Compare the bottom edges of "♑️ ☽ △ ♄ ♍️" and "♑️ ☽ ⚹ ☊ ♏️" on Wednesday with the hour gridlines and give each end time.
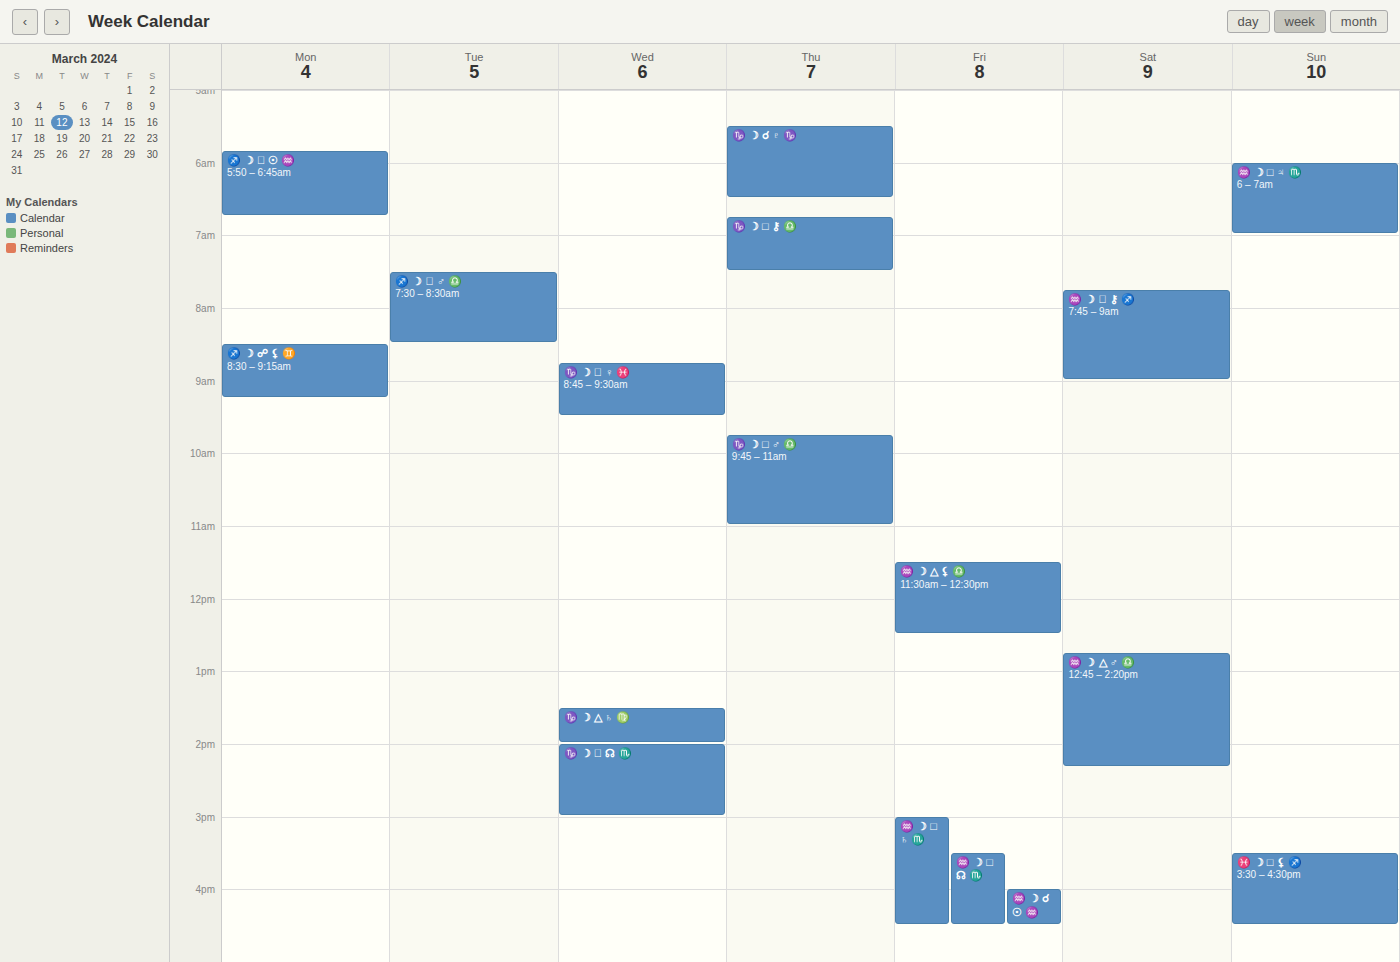
"♑️ ☽ △ ♄ ♍️": 14:00, exactly on the 14:00 line. "♑️ ☽ ⚹ ☊ ♏️": 15:00, exactly on the 15:00 line.